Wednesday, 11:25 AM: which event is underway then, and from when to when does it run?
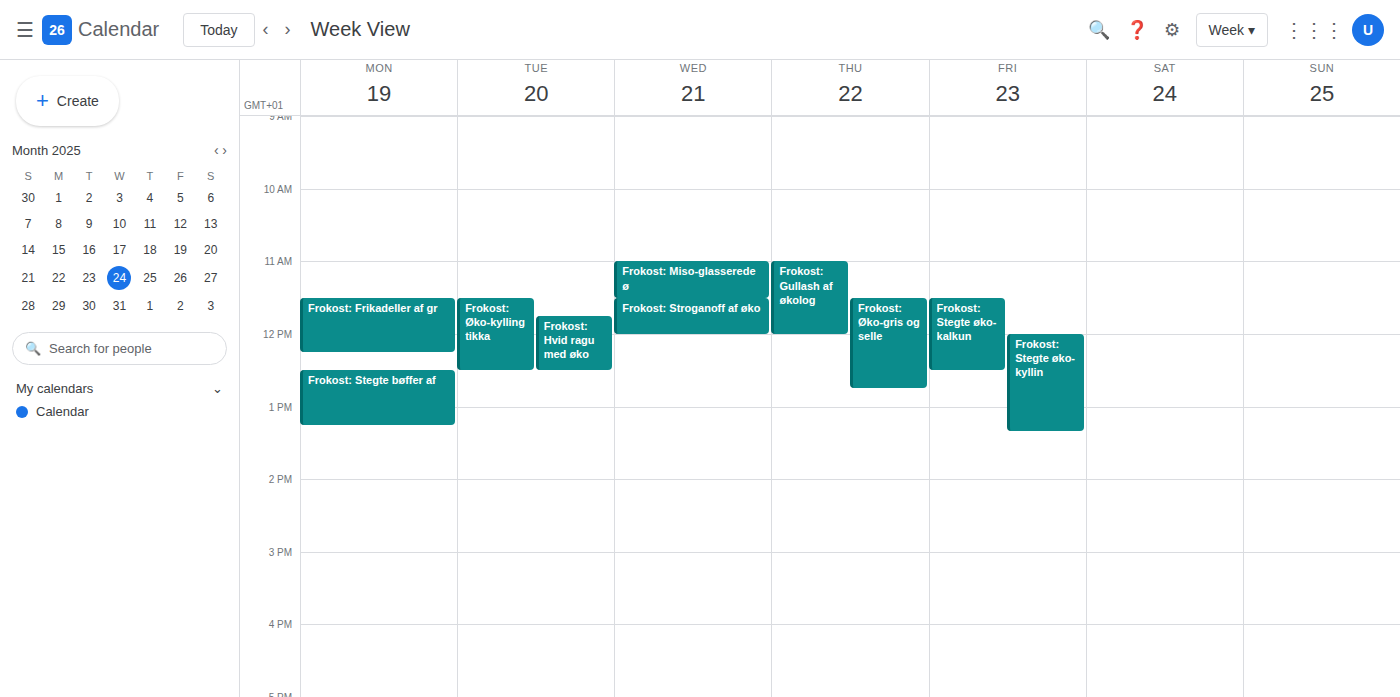
"Frokost: Miso-glasserede ø", 11:00 AM to 11:30 AM